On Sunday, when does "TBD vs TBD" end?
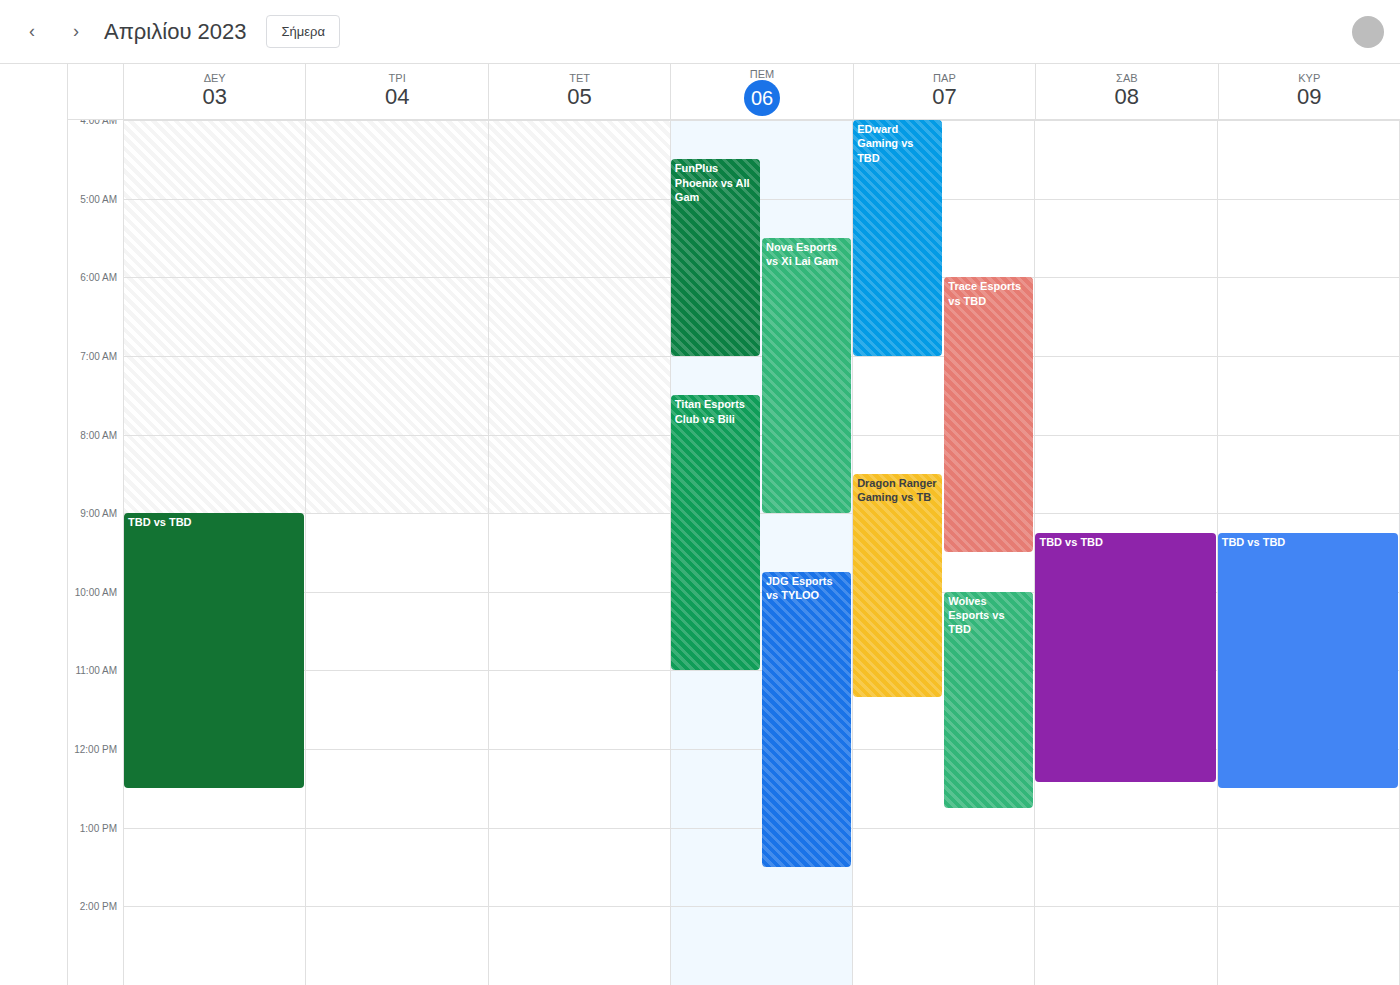
12:30 PM